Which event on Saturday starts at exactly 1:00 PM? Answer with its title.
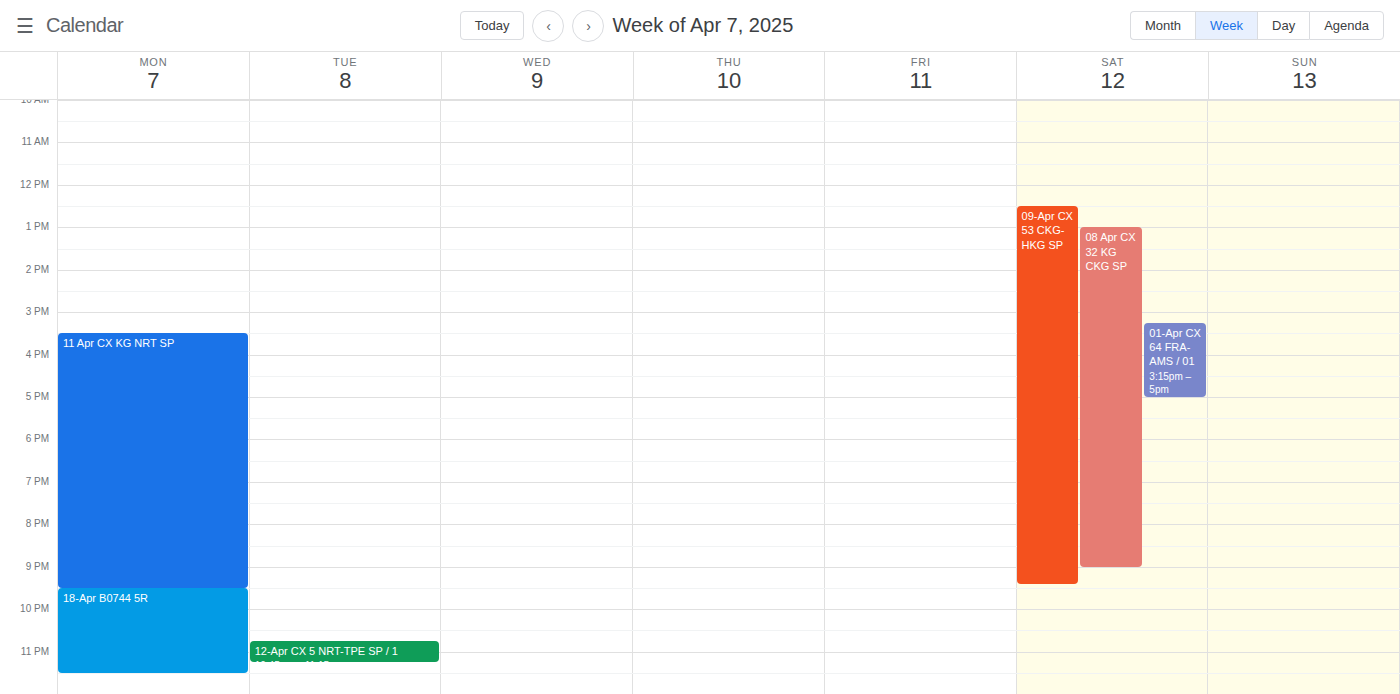
"08 Apr CX 32 KG CKG SP"